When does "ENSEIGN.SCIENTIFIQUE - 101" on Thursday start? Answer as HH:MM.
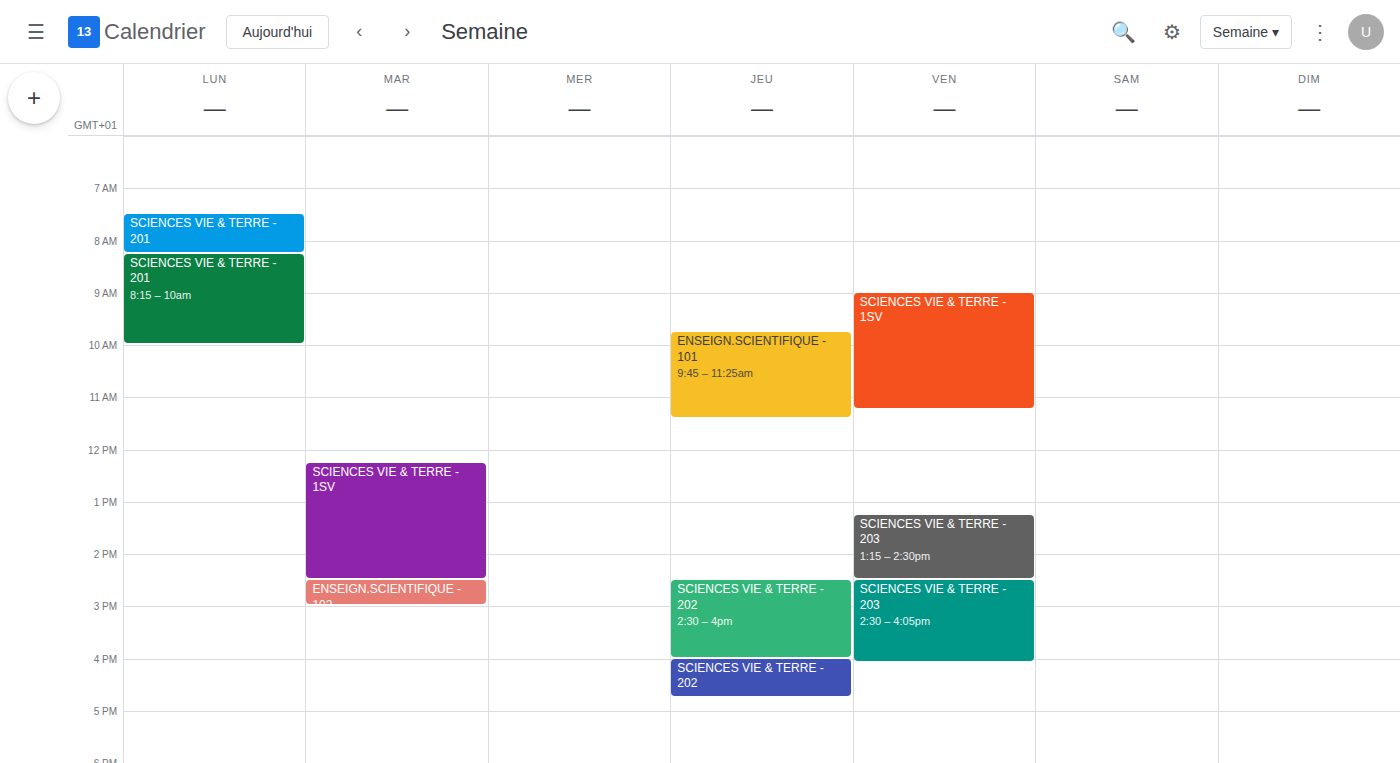
09:45